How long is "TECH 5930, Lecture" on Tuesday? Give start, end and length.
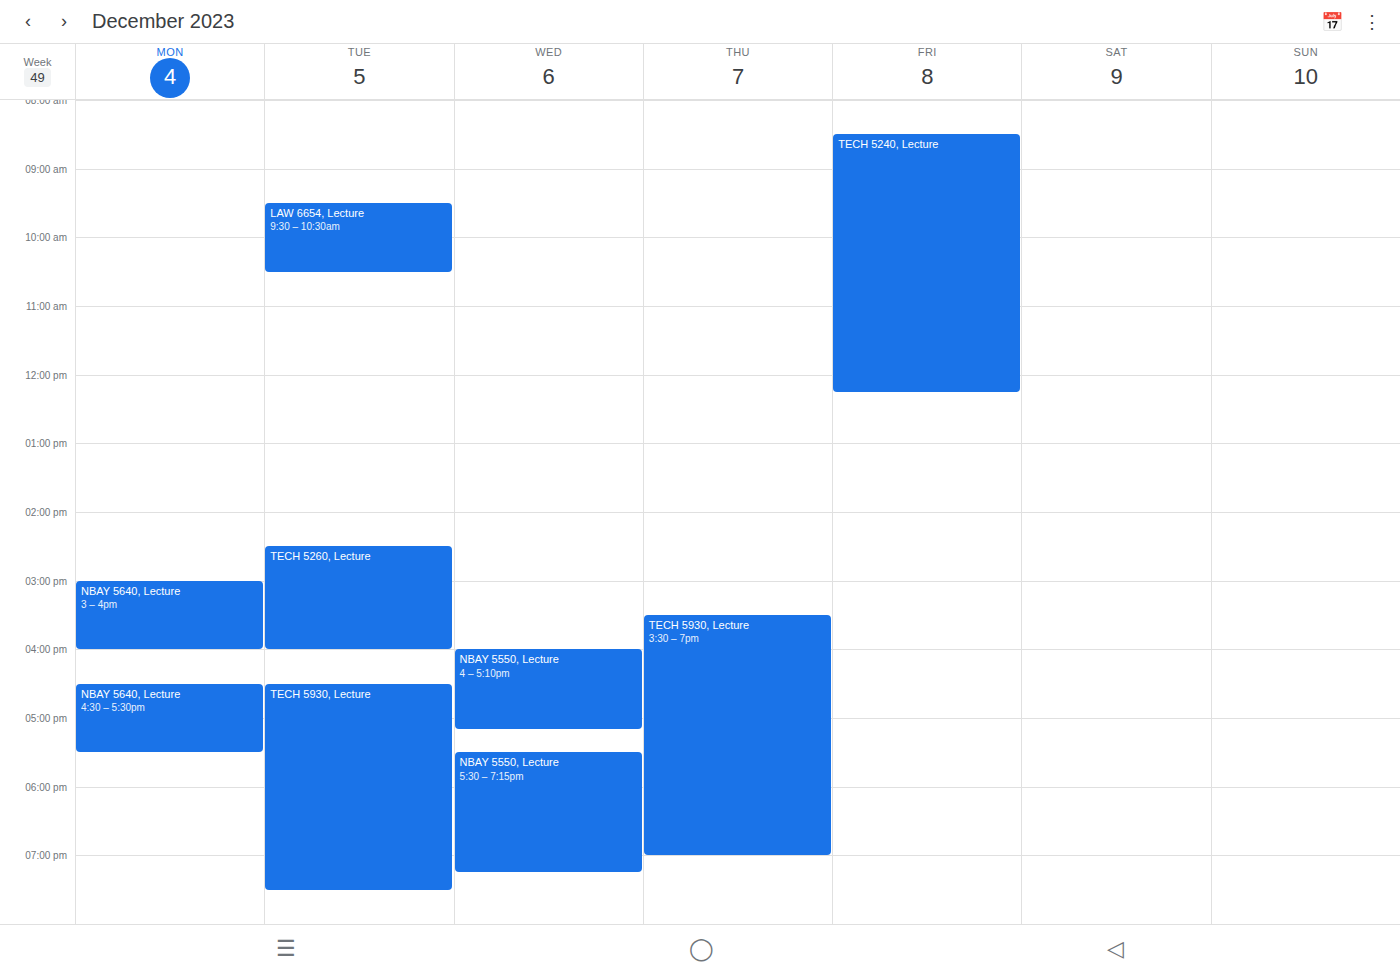
4:30 PM to 7:30 PM, 3 hours